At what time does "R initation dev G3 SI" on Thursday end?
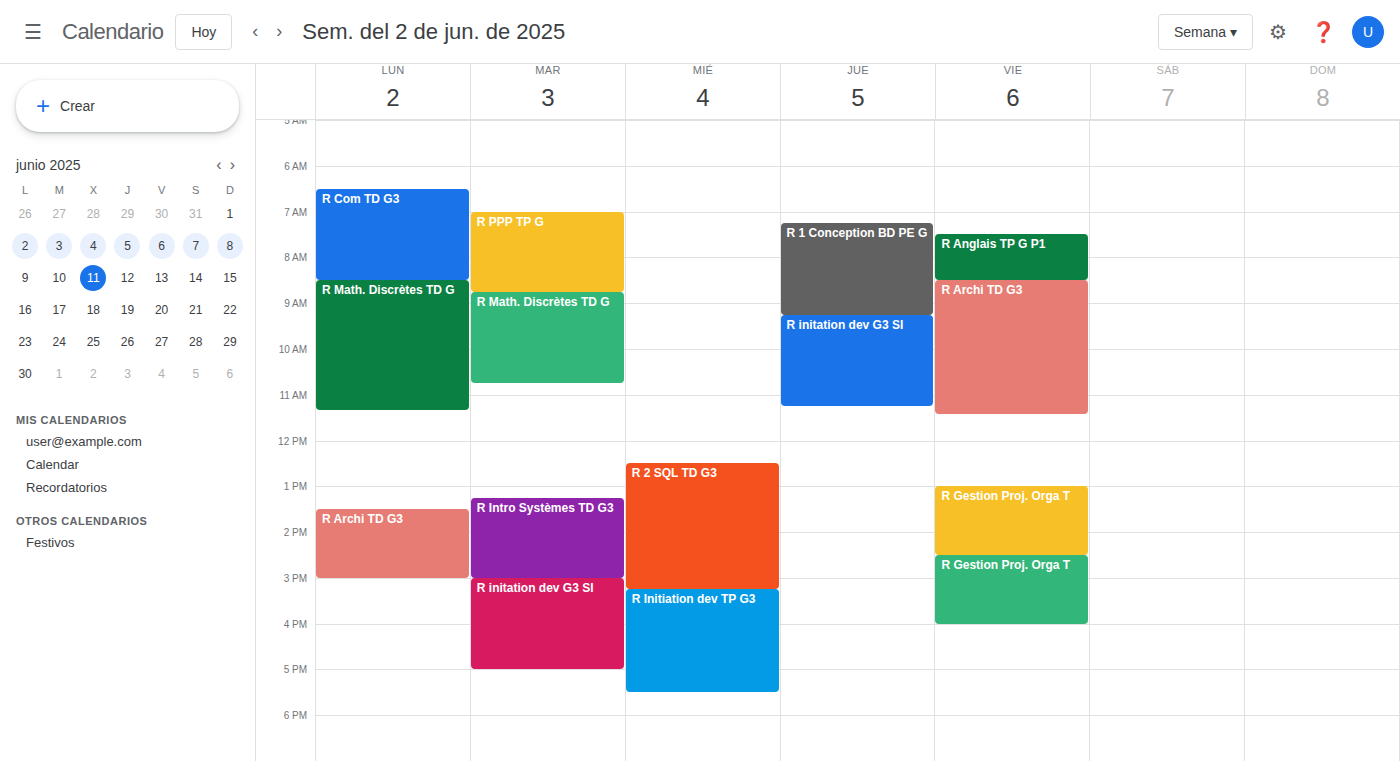
11:15 AM